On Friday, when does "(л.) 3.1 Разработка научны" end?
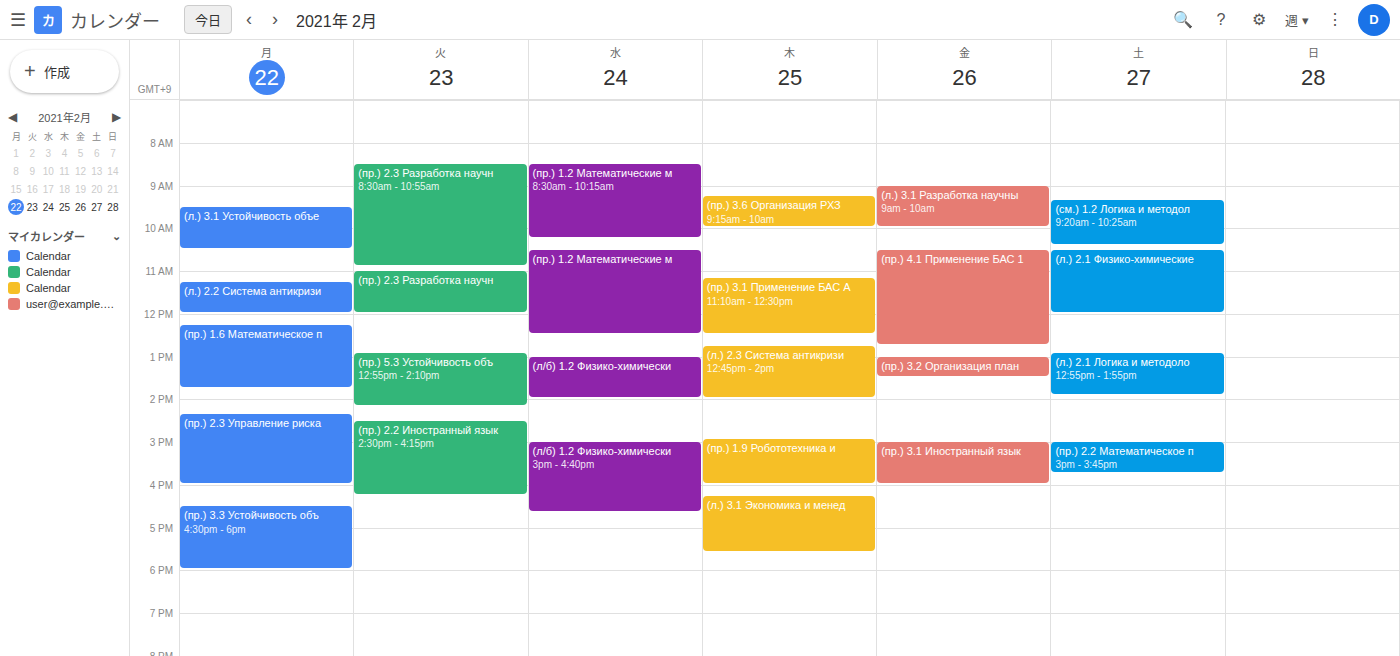
10:00 AM